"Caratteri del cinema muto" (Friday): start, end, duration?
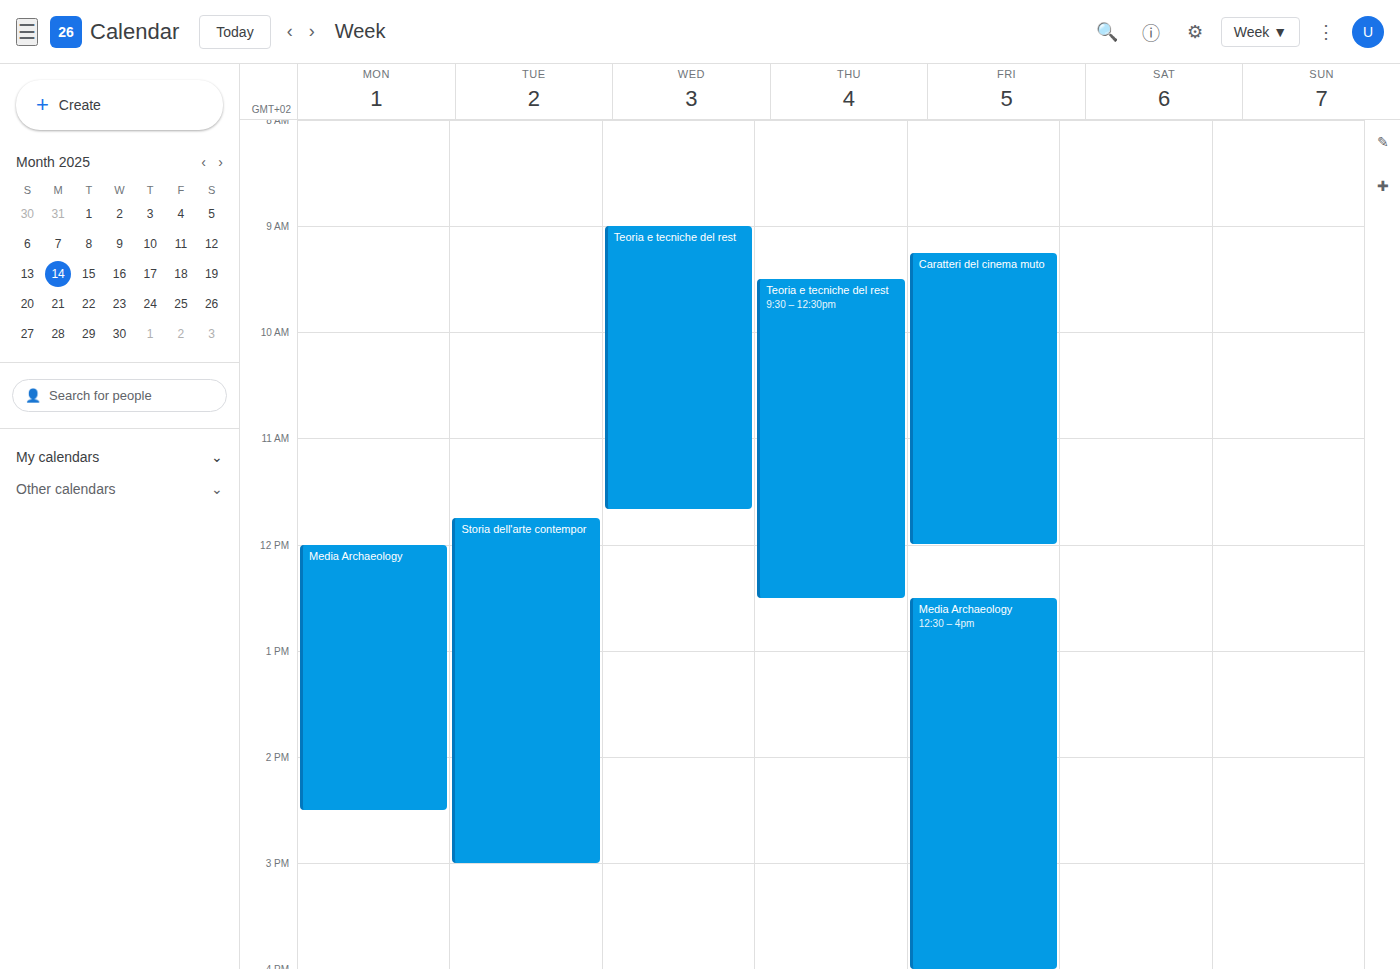
9:15 AM to 12:00 PM, 2 hours 45 minutes